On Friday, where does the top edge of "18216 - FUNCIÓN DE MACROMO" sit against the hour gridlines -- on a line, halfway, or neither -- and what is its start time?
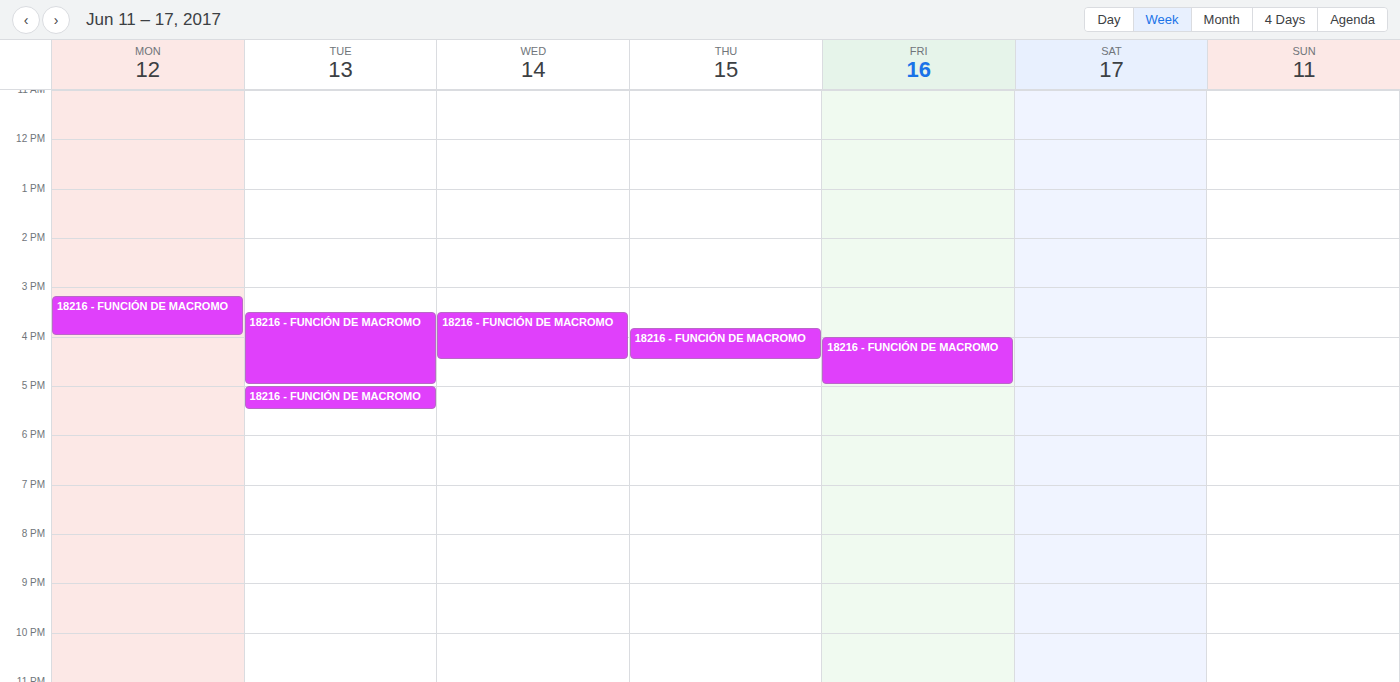
4:00 PM -- exactly on the 4 PM line.